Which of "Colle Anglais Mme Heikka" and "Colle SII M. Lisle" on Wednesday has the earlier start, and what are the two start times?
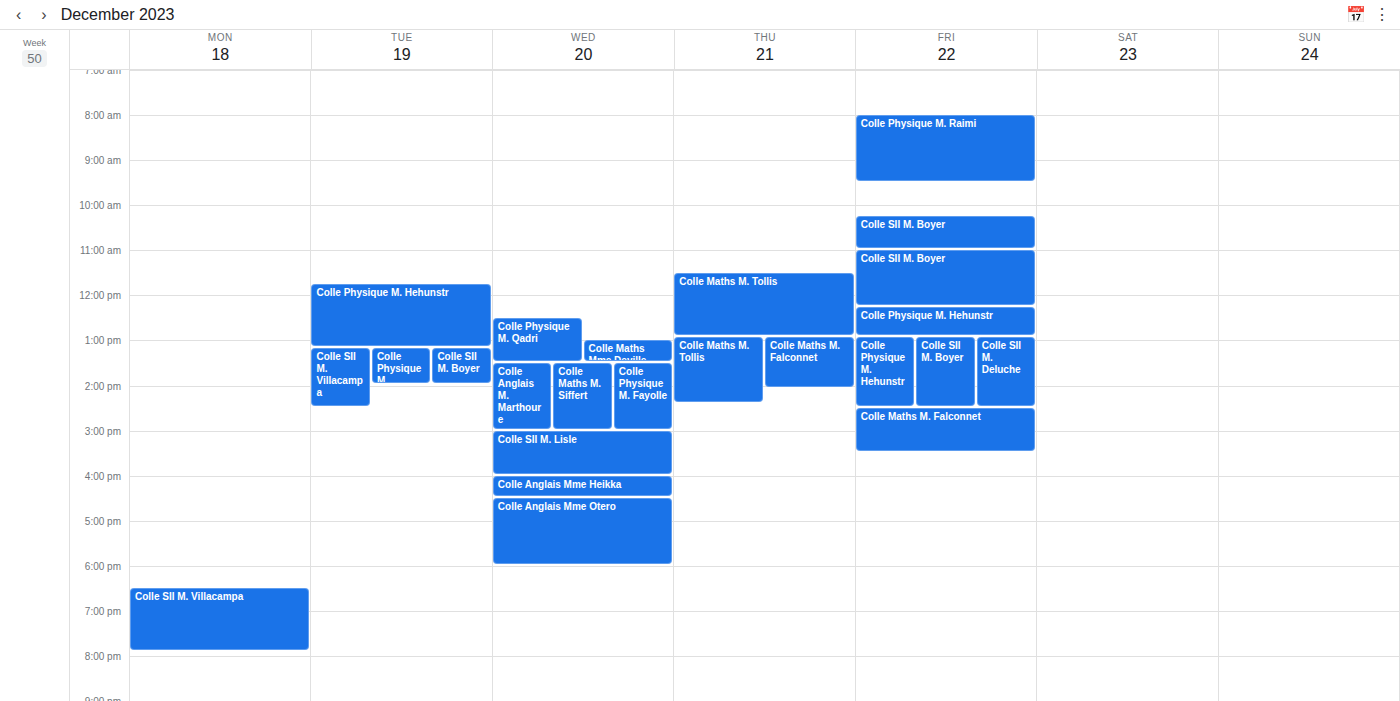
"Colle SII M. Lisle" 3:00 PM; "Colle Anglais Mme Heikka" 4:00 PM.